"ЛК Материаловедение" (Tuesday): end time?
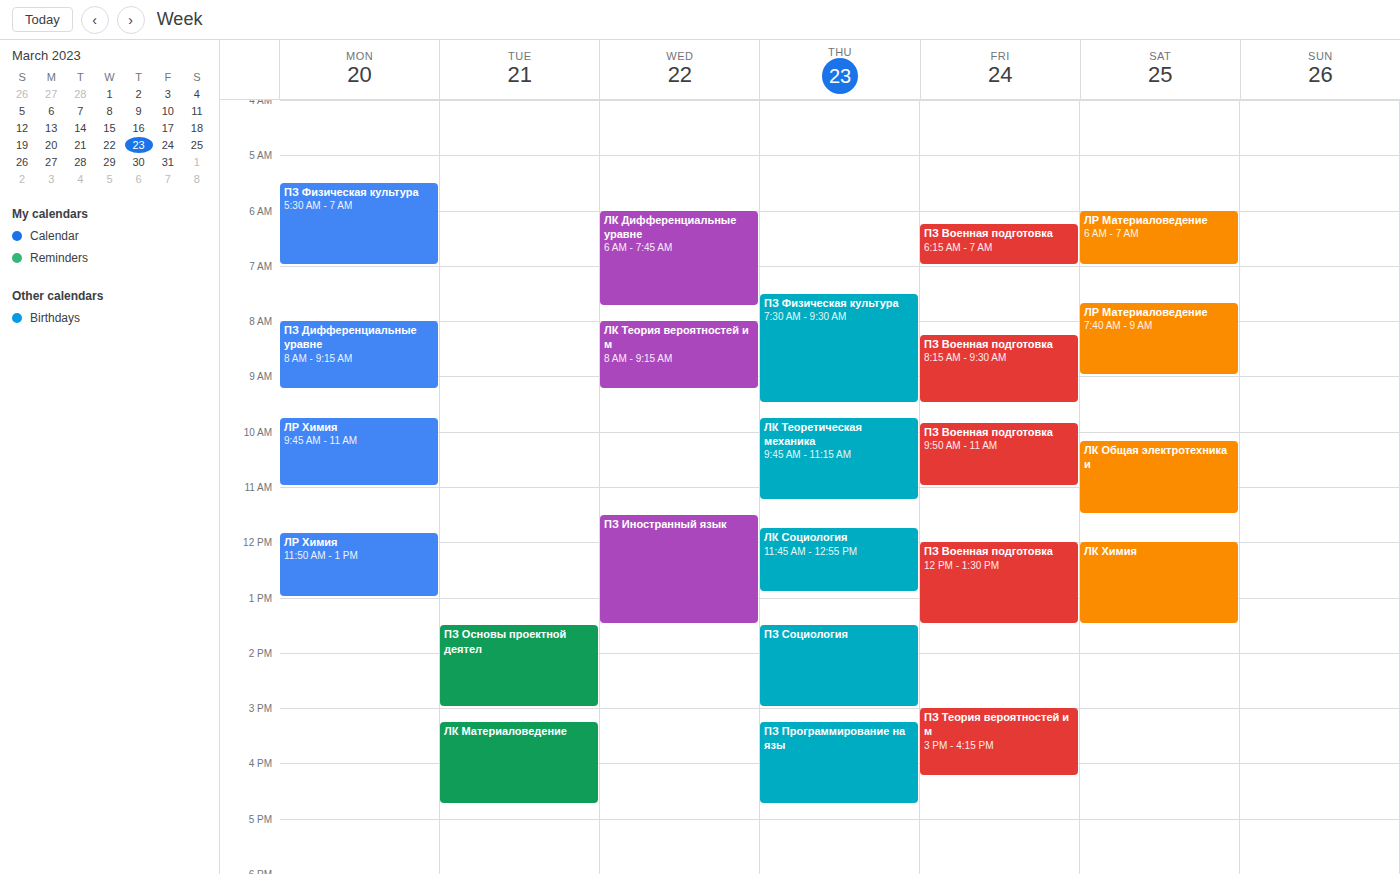
4:45 PM